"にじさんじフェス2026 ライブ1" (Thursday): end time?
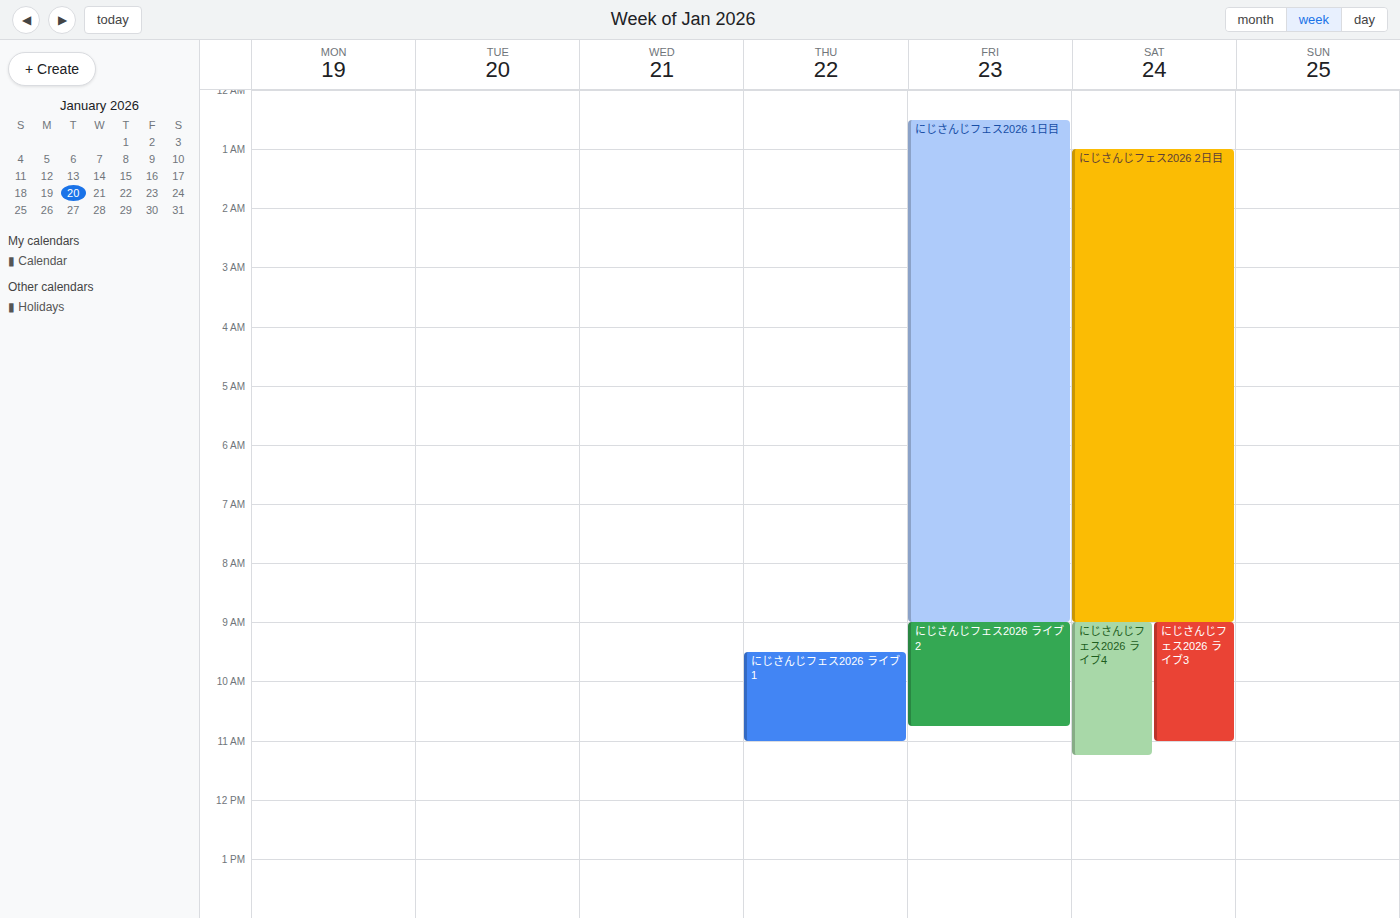
11:00 AM